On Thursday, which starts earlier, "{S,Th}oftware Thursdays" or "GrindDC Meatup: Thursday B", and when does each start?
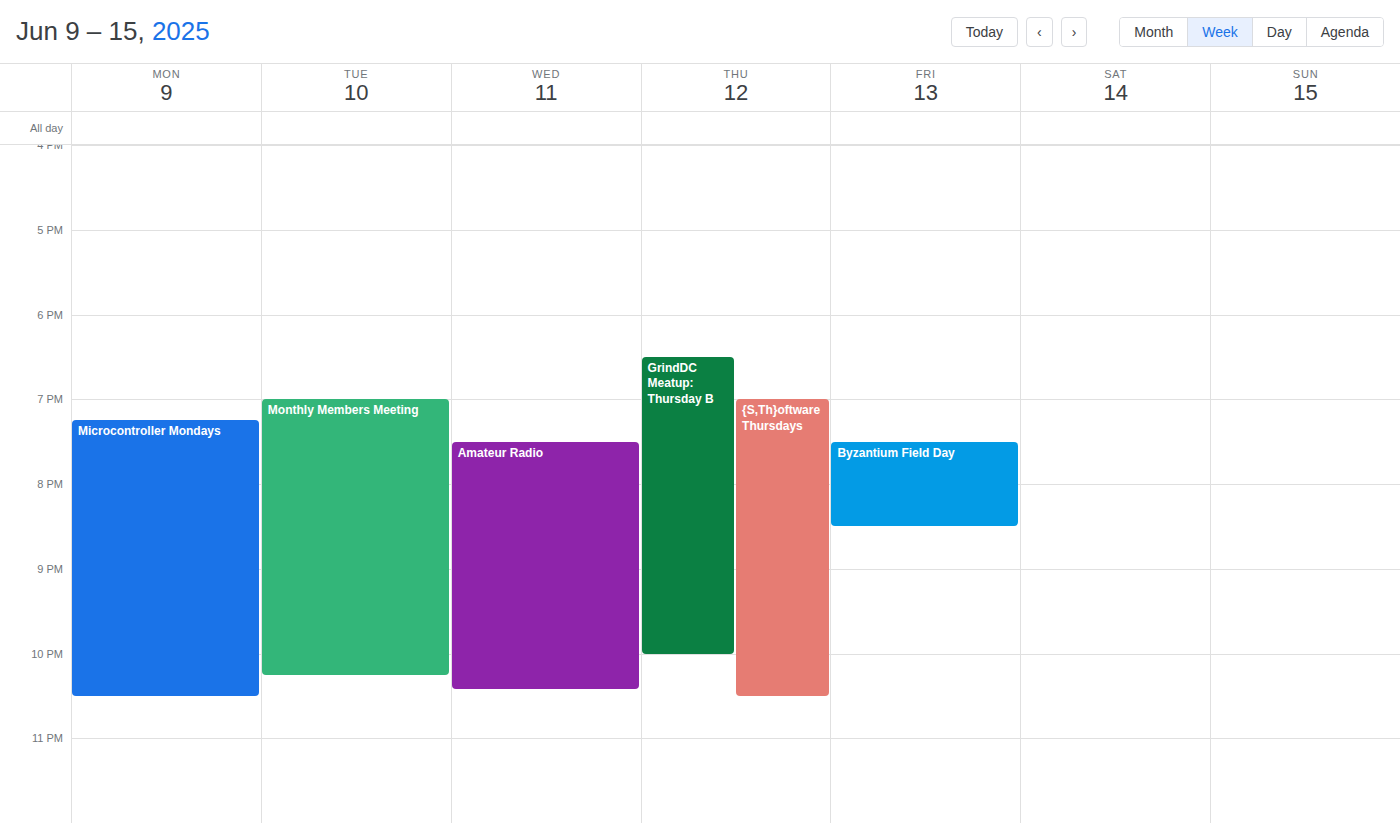
"GrindDC Meatup: Thursday B" 6:30 PM; "{S,Th}oftware Thursdays" 7:00 PM.